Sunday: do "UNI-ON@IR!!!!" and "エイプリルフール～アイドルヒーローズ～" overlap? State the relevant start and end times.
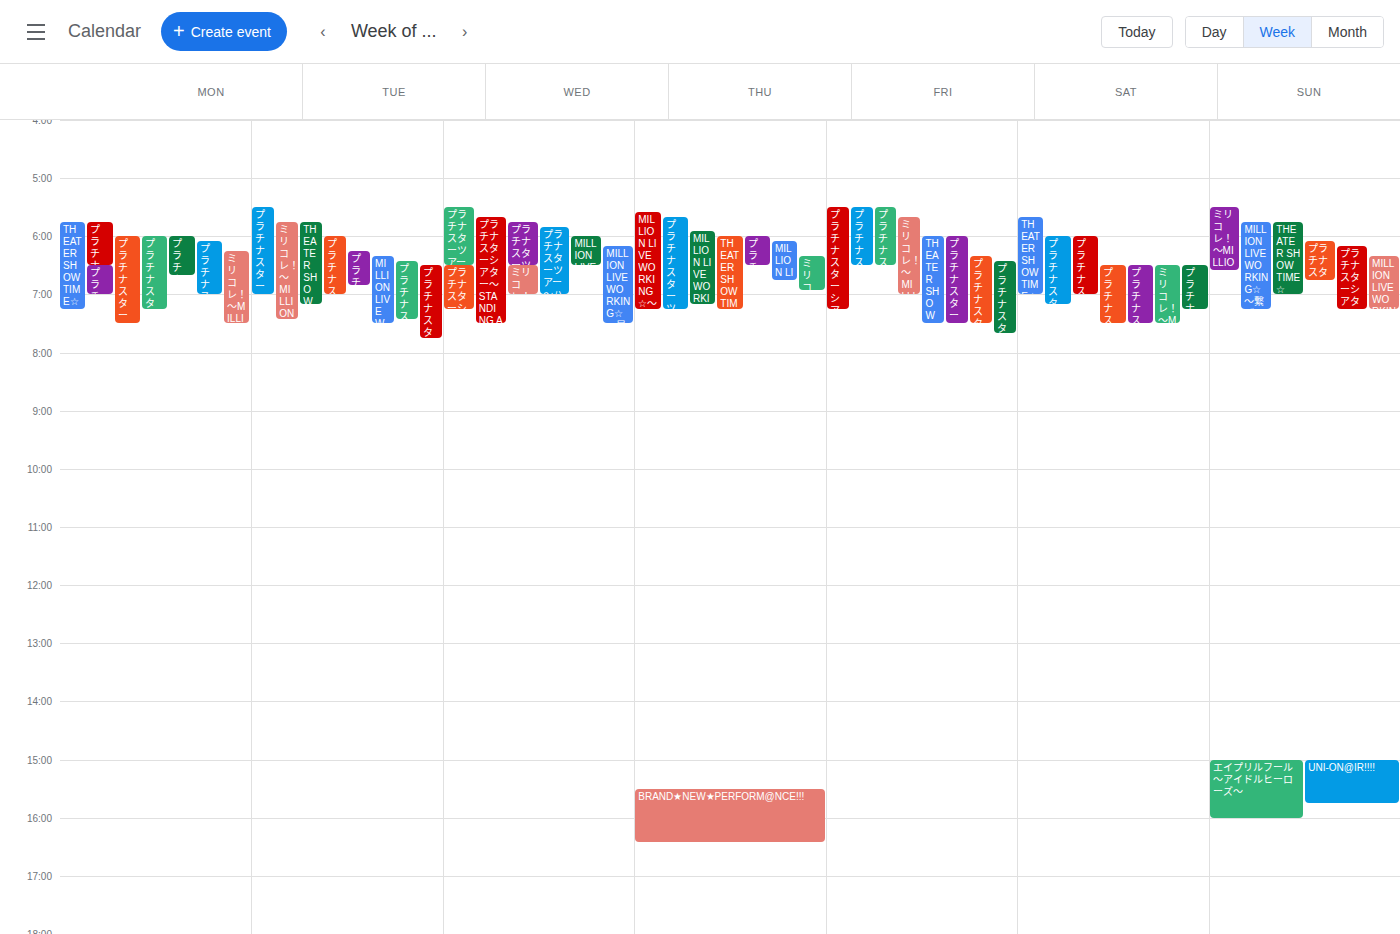
"UNI-ON@IR!!!!" runs 15:00 to 15:45, inside "エイプリルフール～アイドルヒーローズ～" -- they overlap.